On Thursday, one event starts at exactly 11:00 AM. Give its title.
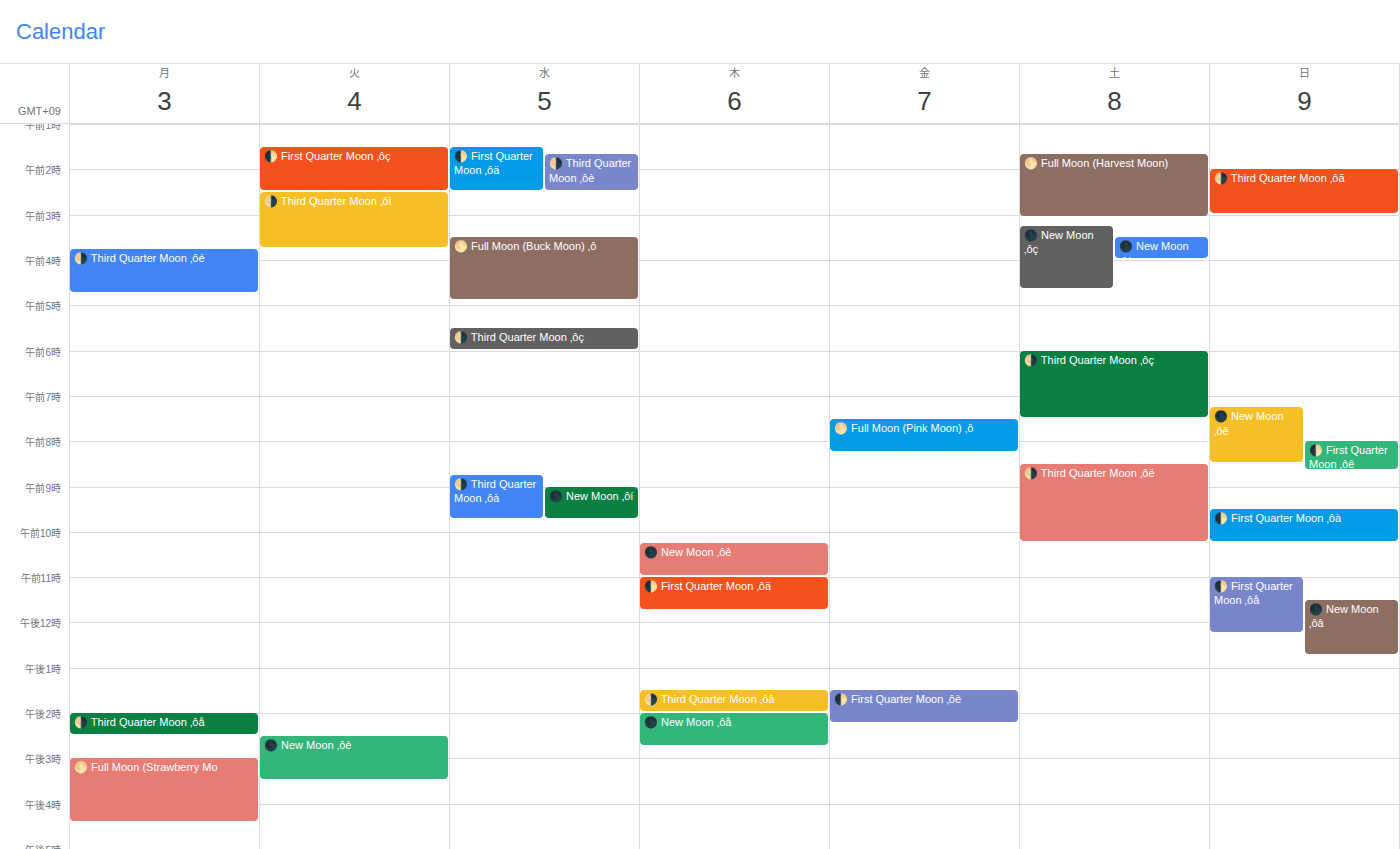
"🌓 First Quarter Moon ‚ôä"